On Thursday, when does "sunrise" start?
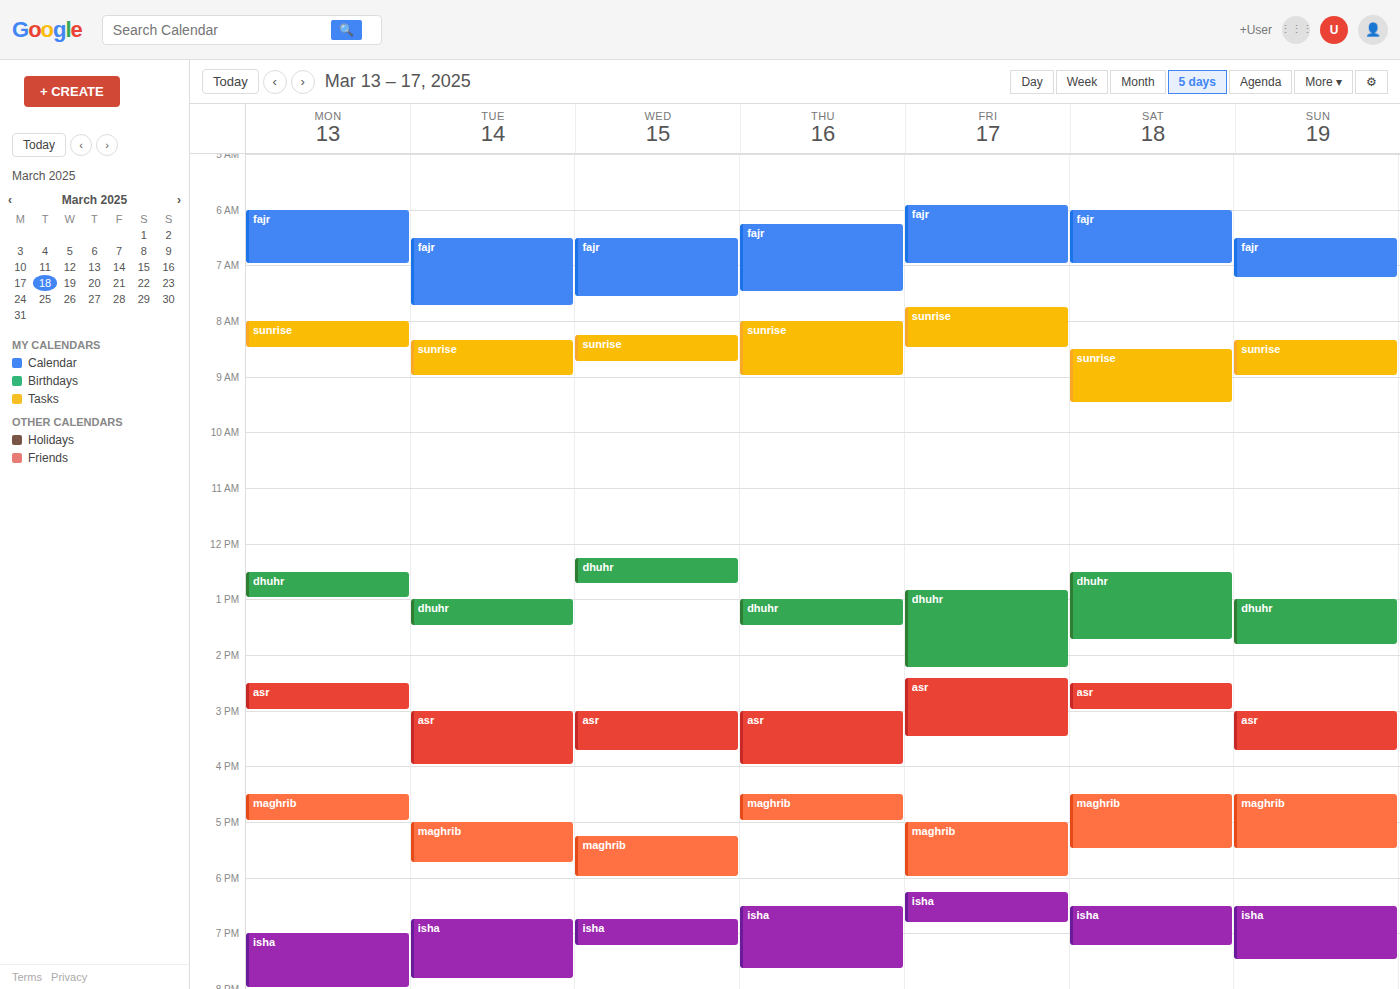
8:00 AM